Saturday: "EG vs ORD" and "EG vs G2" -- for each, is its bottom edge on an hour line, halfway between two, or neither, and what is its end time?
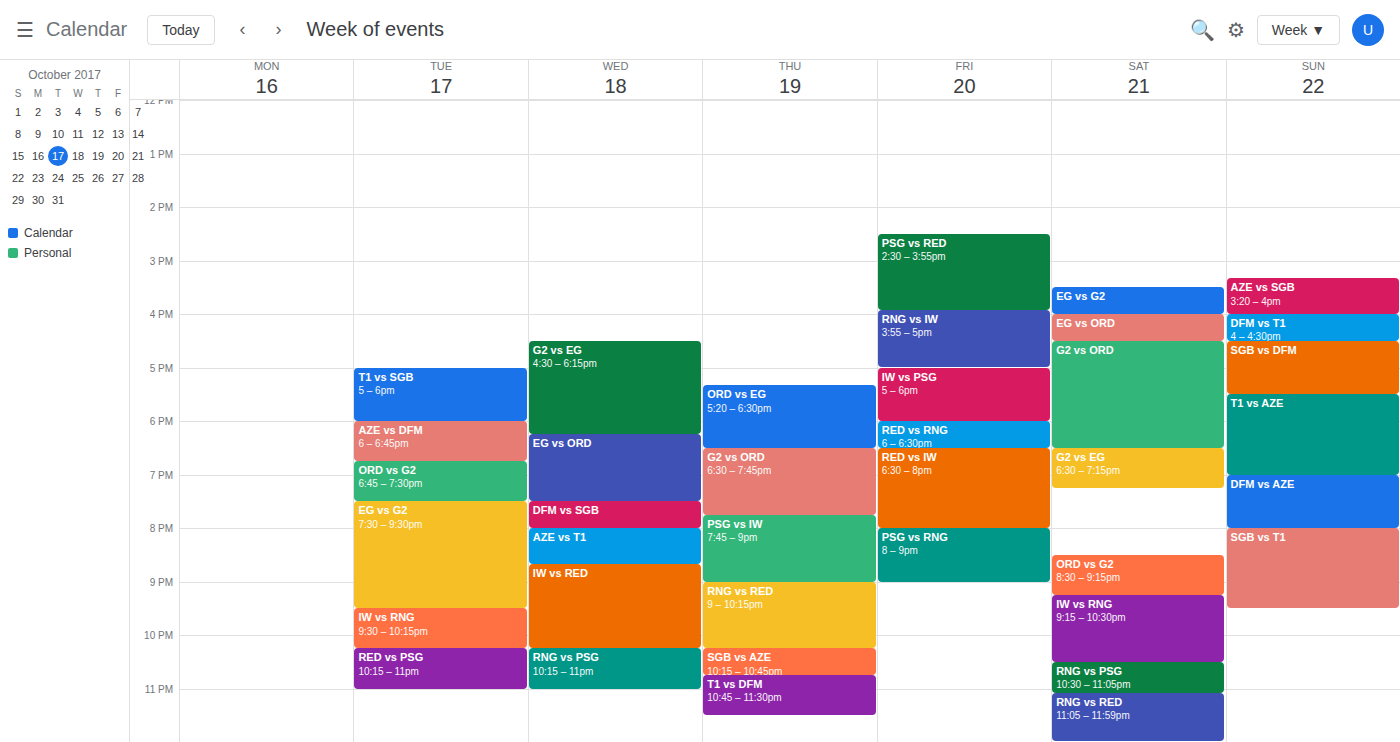
"EG vs ORD": 4:30 PM, halfway between the 4 PM and 5 PM lines. "EG vs G2": 4:00 PM, exactly on the 4 PM line.